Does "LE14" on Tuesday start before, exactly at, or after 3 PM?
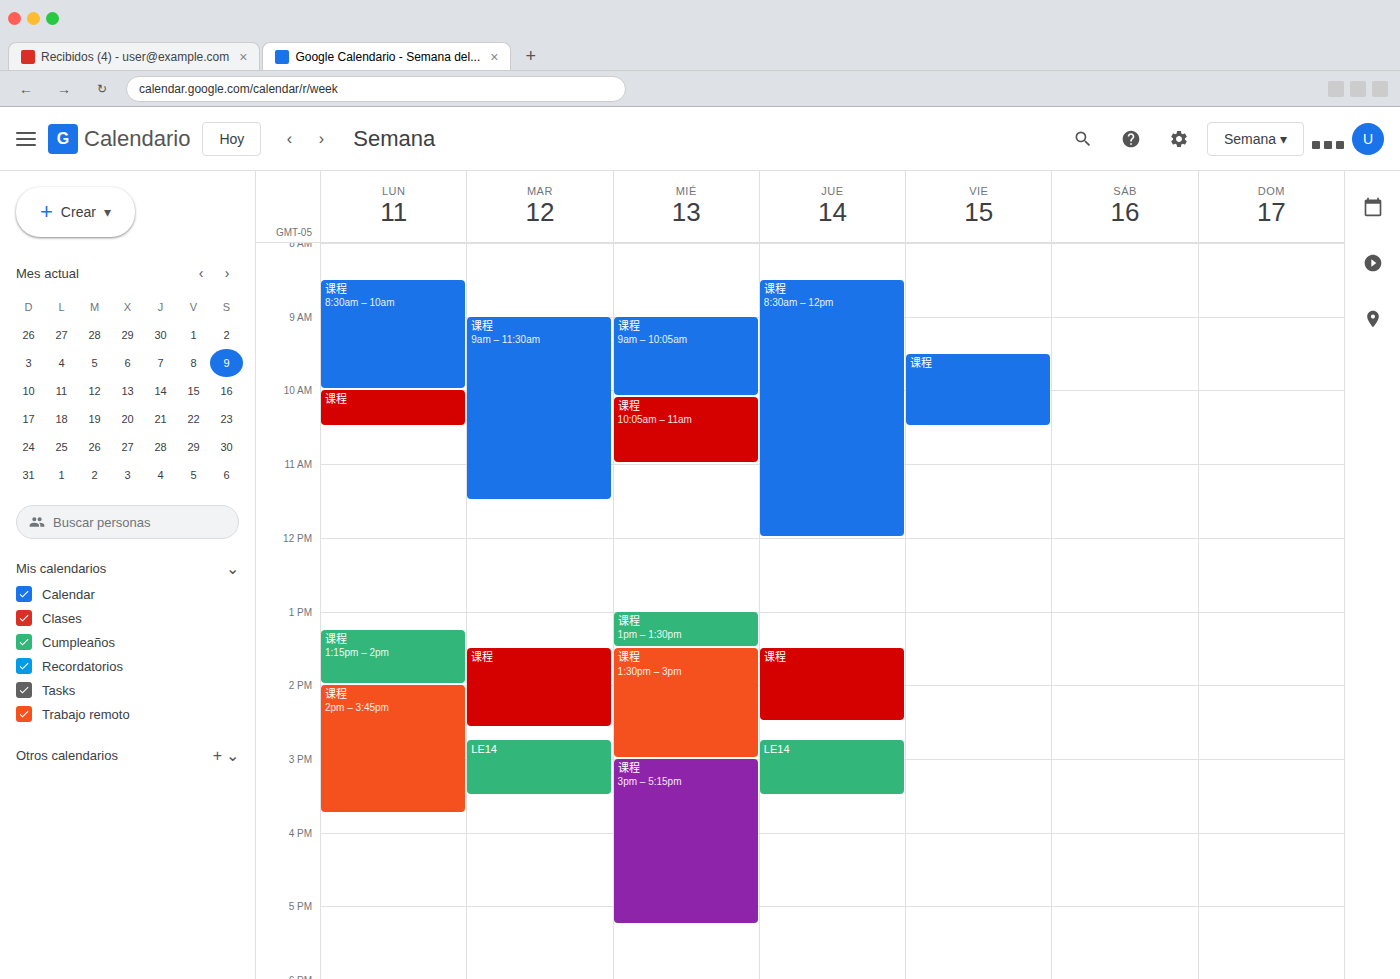
2:45 PM -- before 3 PM, 15 minutes above the 3 PM line.